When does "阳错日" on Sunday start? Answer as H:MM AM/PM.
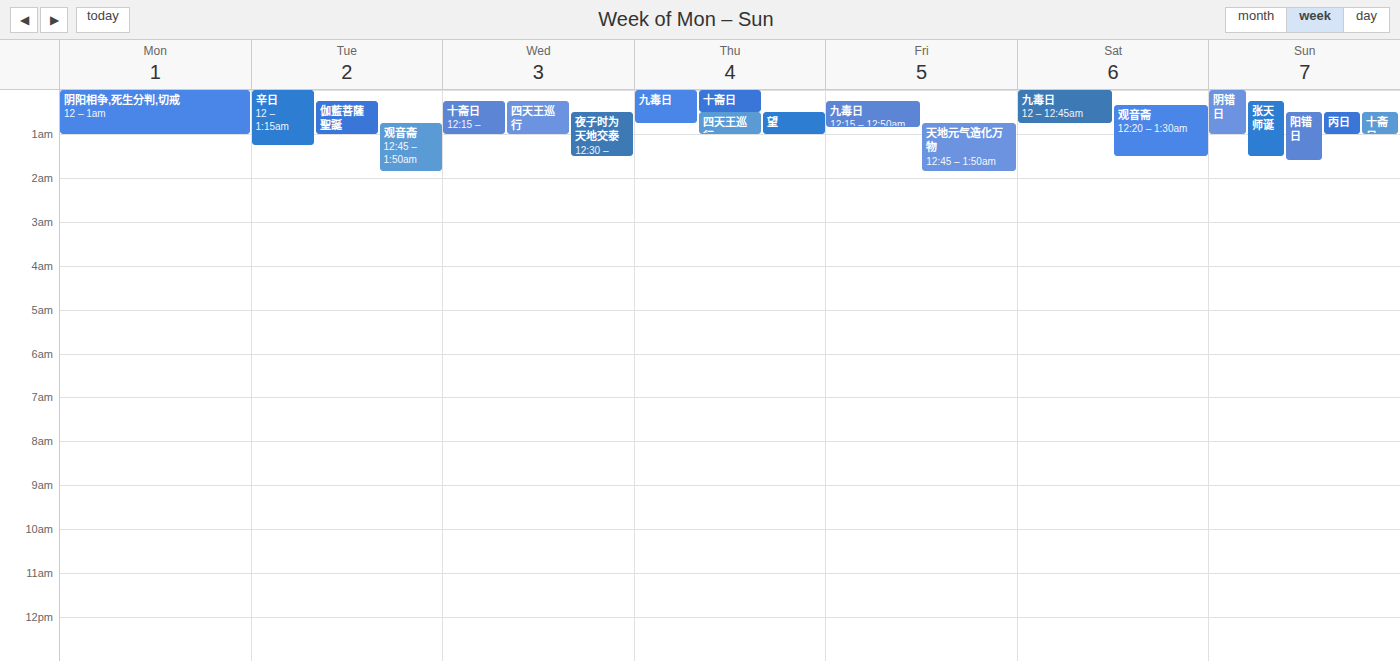
12:30 AM